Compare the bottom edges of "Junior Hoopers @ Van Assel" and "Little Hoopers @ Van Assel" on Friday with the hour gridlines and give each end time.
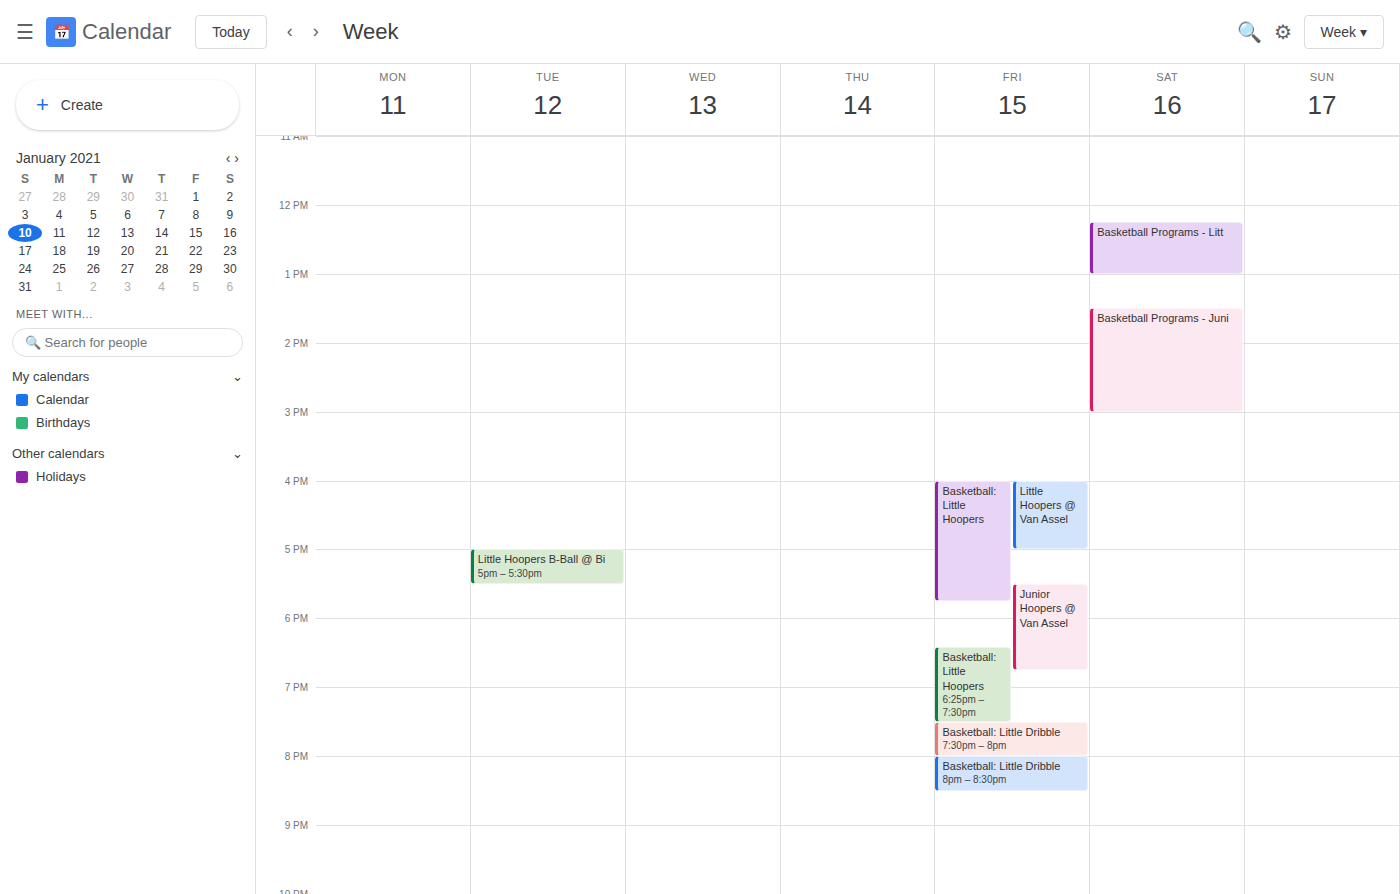
"Junior Hoopers @ Van Assel": 6:45 PM, neither: three quarters of the way from the 6 PM line to the 7 PM line. "Little Hoopers @ Van Assel": 5:00 PM, exactly on the 5 PM line.